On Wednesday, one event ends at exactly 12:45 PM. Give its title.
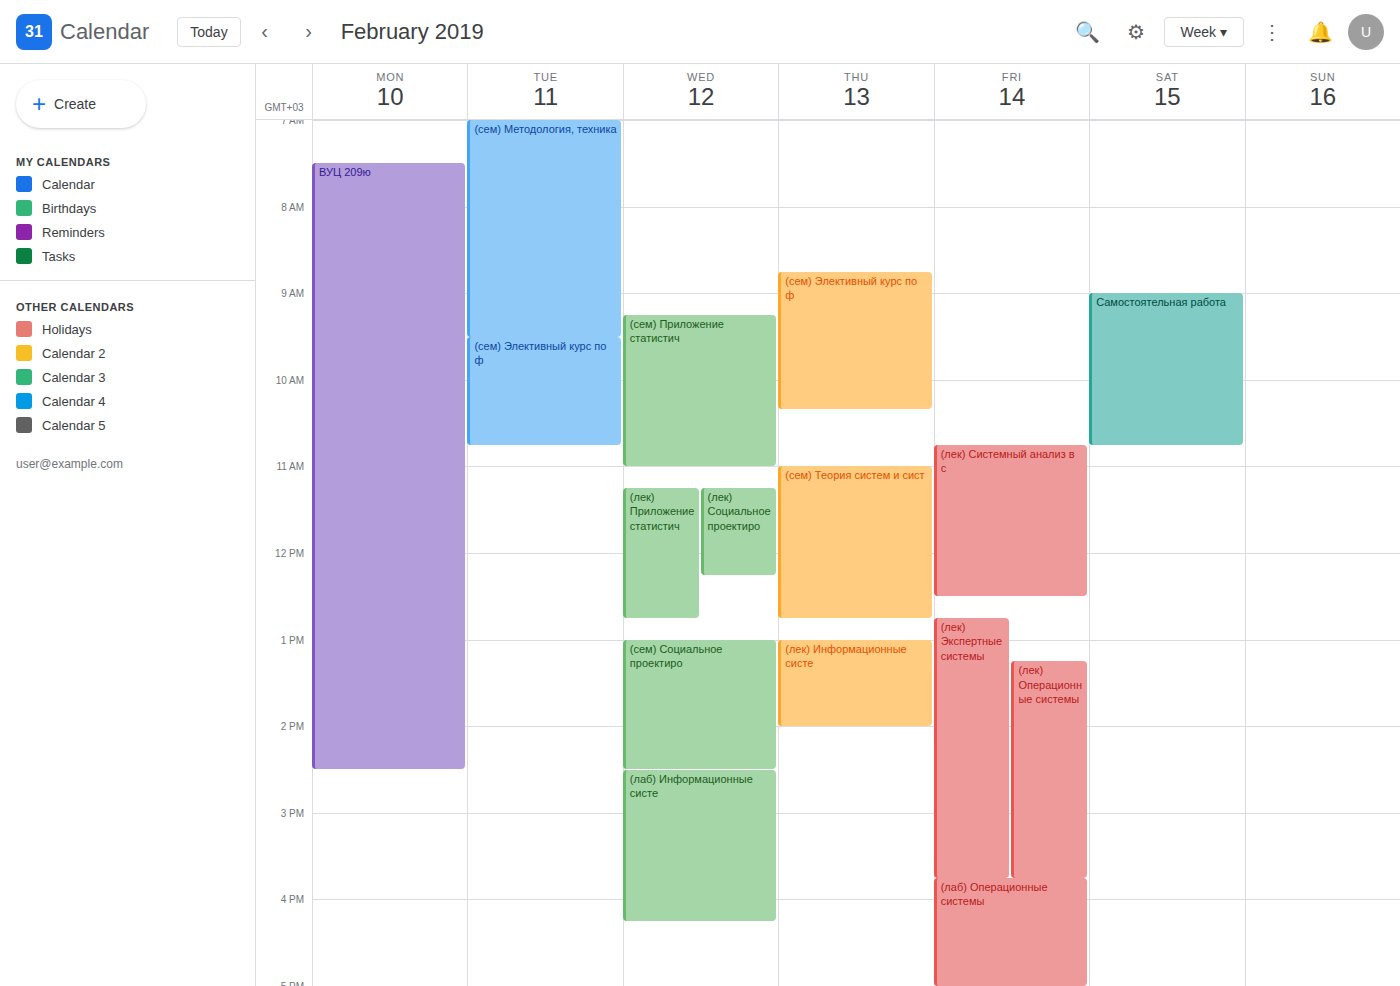
"(лек) Приложение статистич"